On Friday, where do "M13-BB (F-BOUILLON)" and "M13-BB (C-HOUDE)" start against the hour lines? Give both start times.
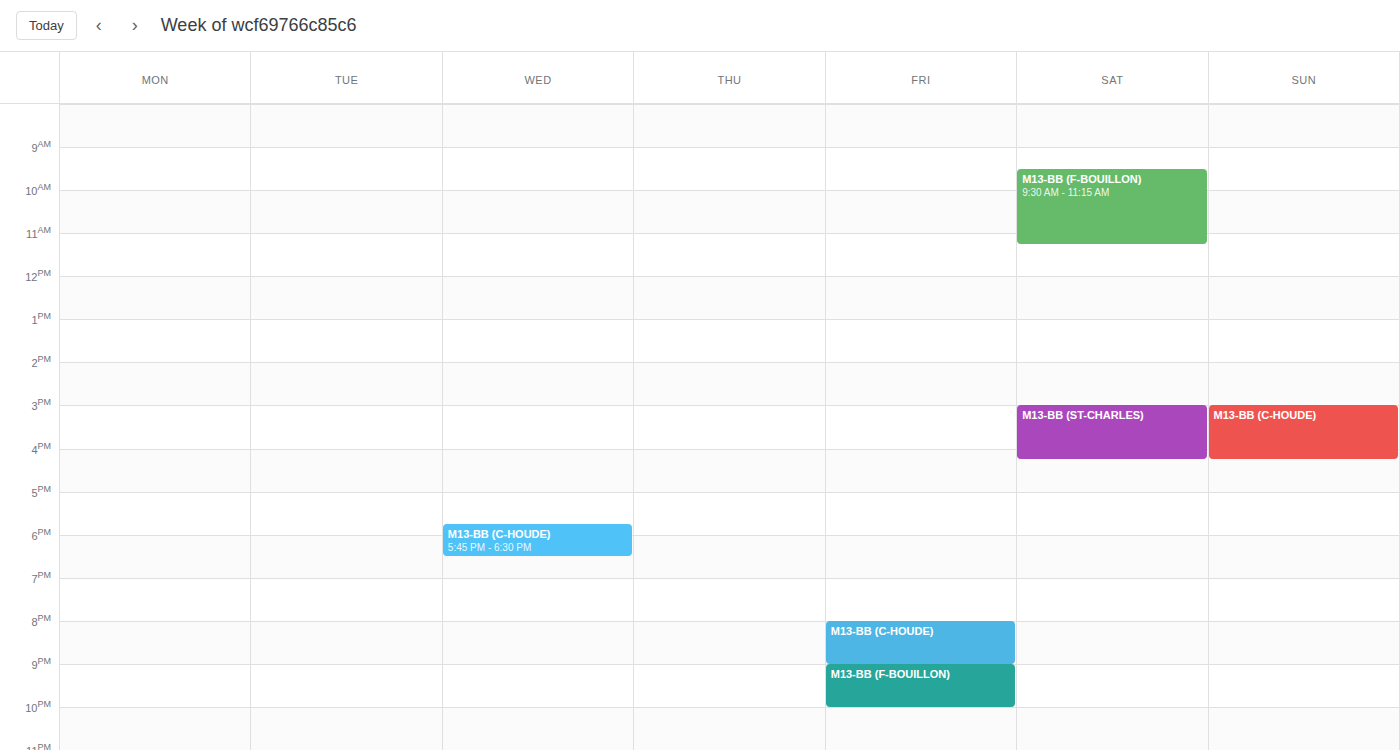
"M13-BB (F-BOUILLON)": 9:00 PM, exactly on the 9 PM line. "M13-BB (C-HOUDE)": 8:00 PM, exactly on the 8 PM line.